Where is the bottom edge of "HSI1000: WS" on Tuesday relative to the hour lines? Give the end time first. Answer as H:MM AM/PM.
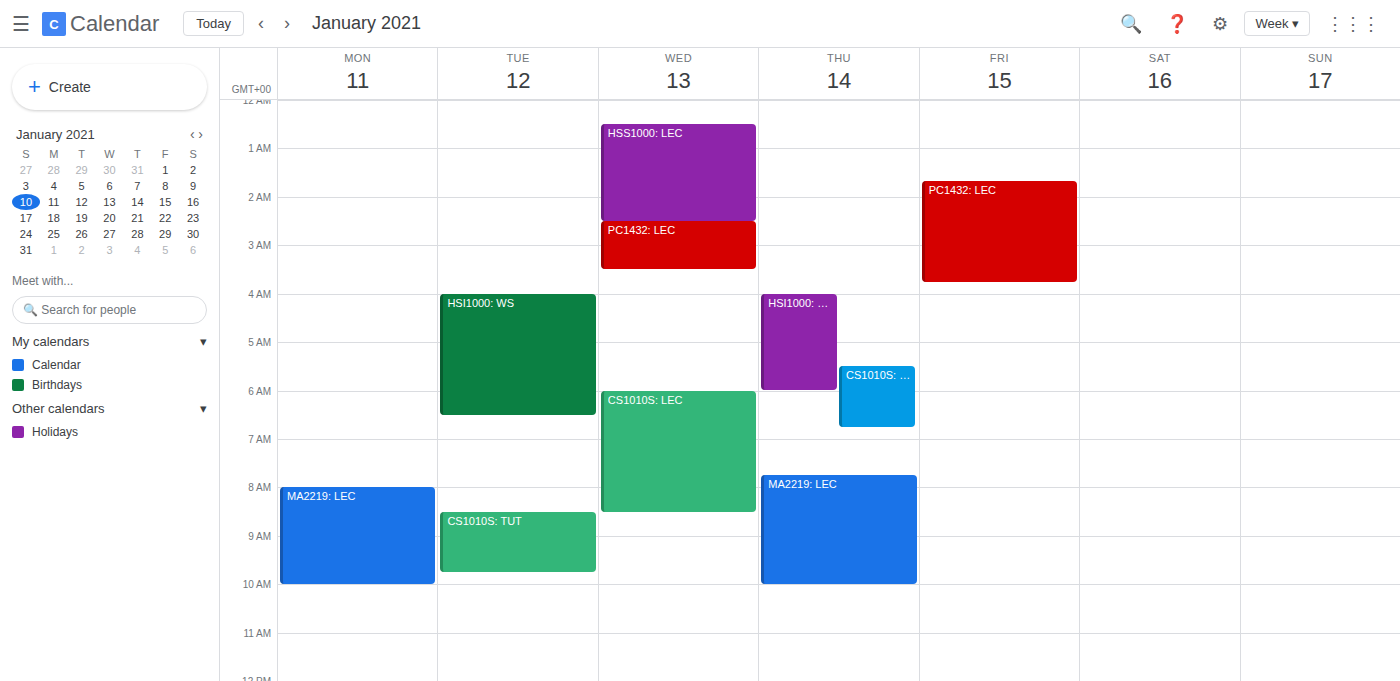
6:30 AM -- halfway between the 6 AM and 7 AM lines.